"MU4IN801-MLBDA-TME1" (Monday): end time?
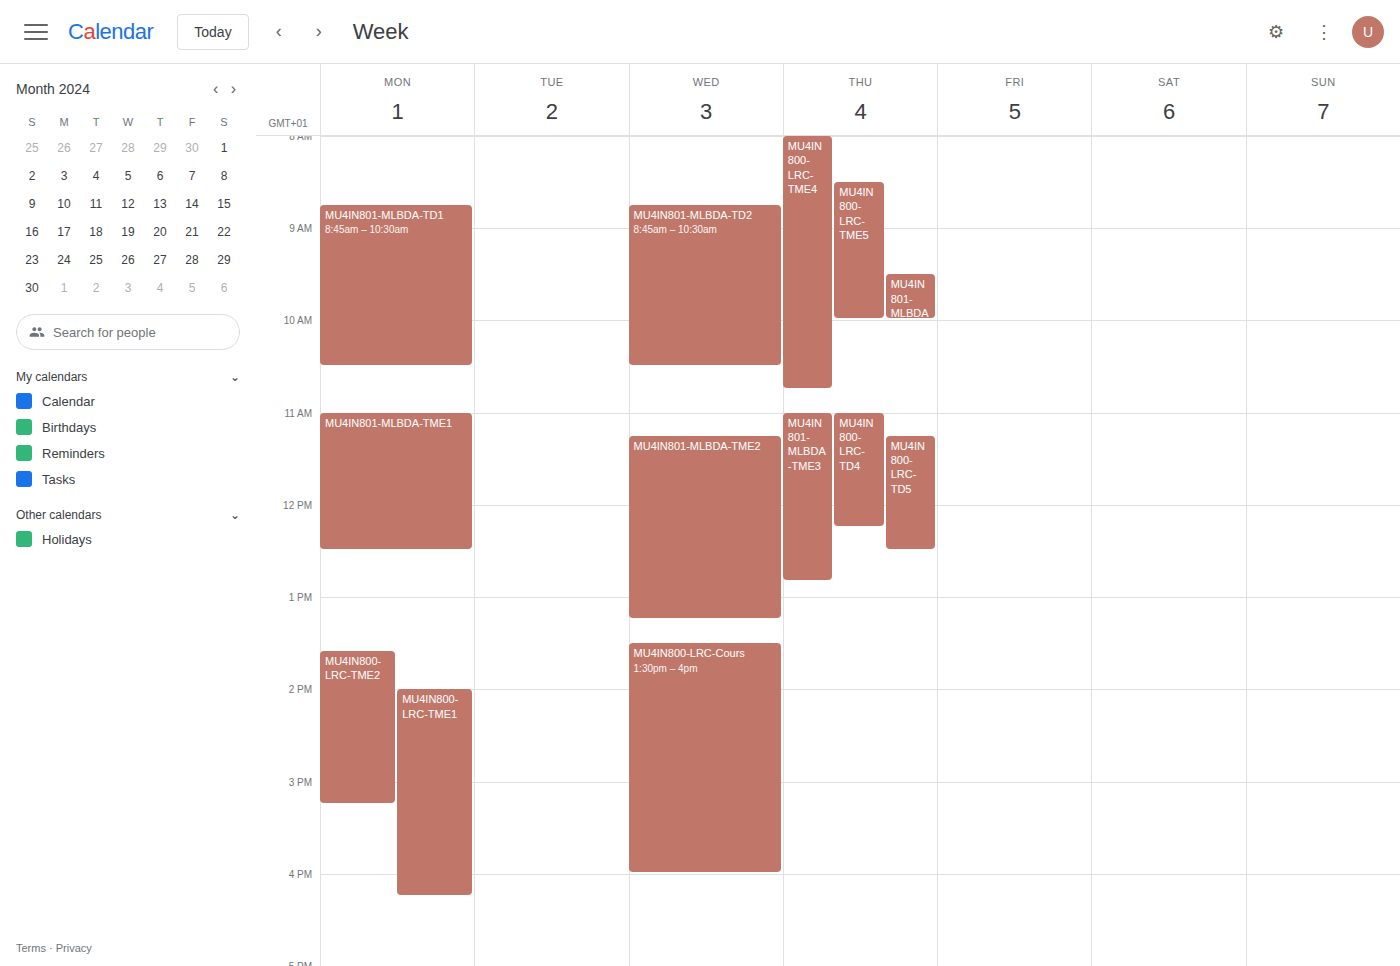
12:30 PM